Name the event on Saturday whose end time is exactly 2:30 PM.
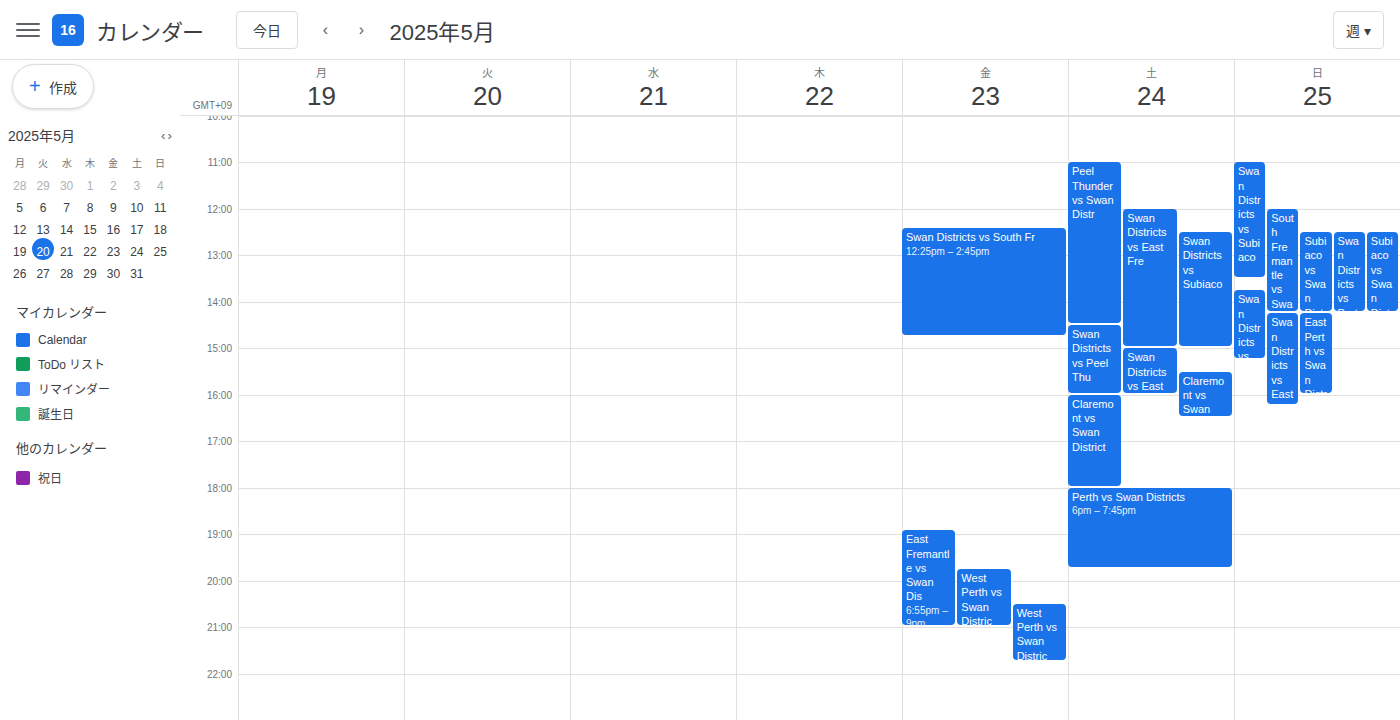
"Peel Thunder vs Swan Distr"